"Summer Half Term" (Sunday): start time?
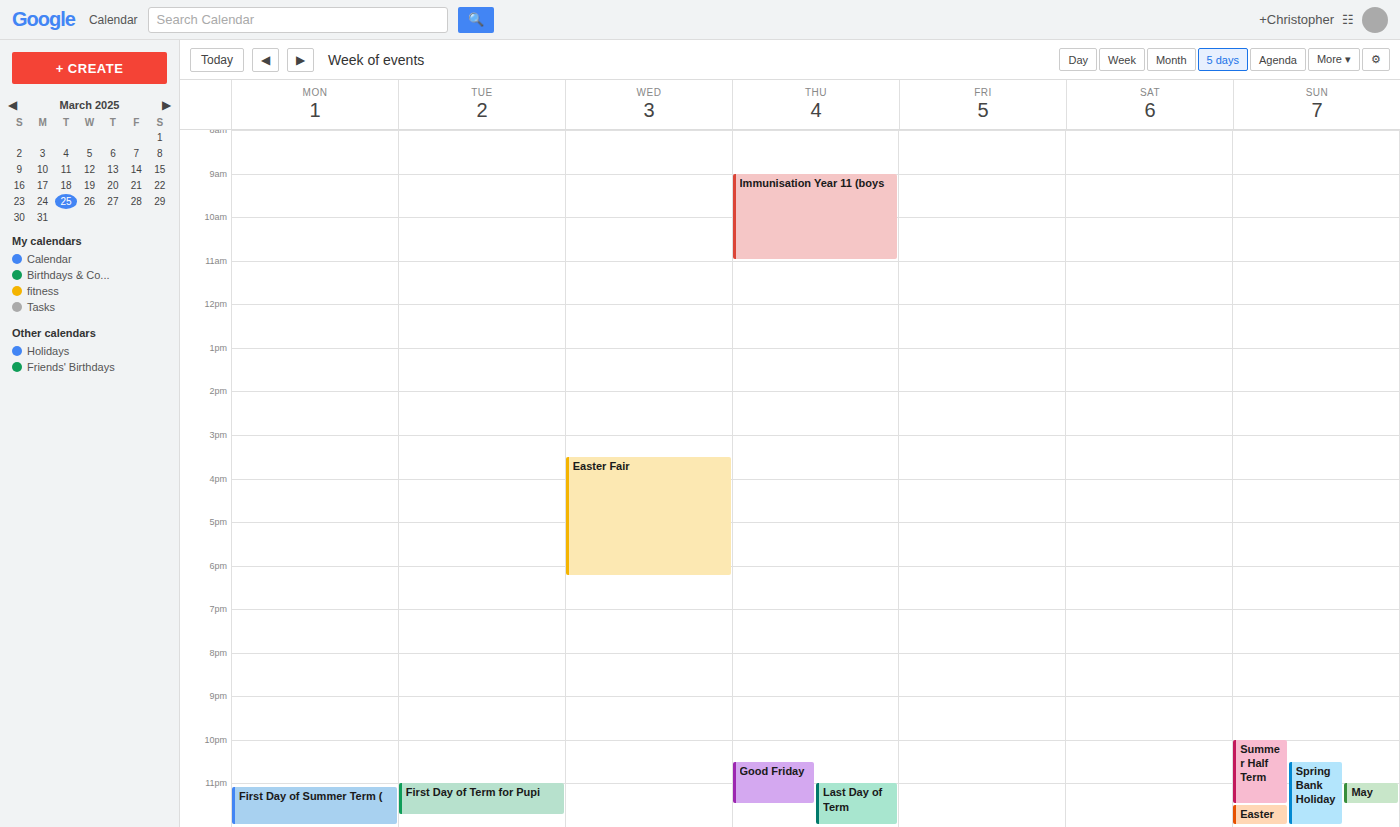
10:00 PM